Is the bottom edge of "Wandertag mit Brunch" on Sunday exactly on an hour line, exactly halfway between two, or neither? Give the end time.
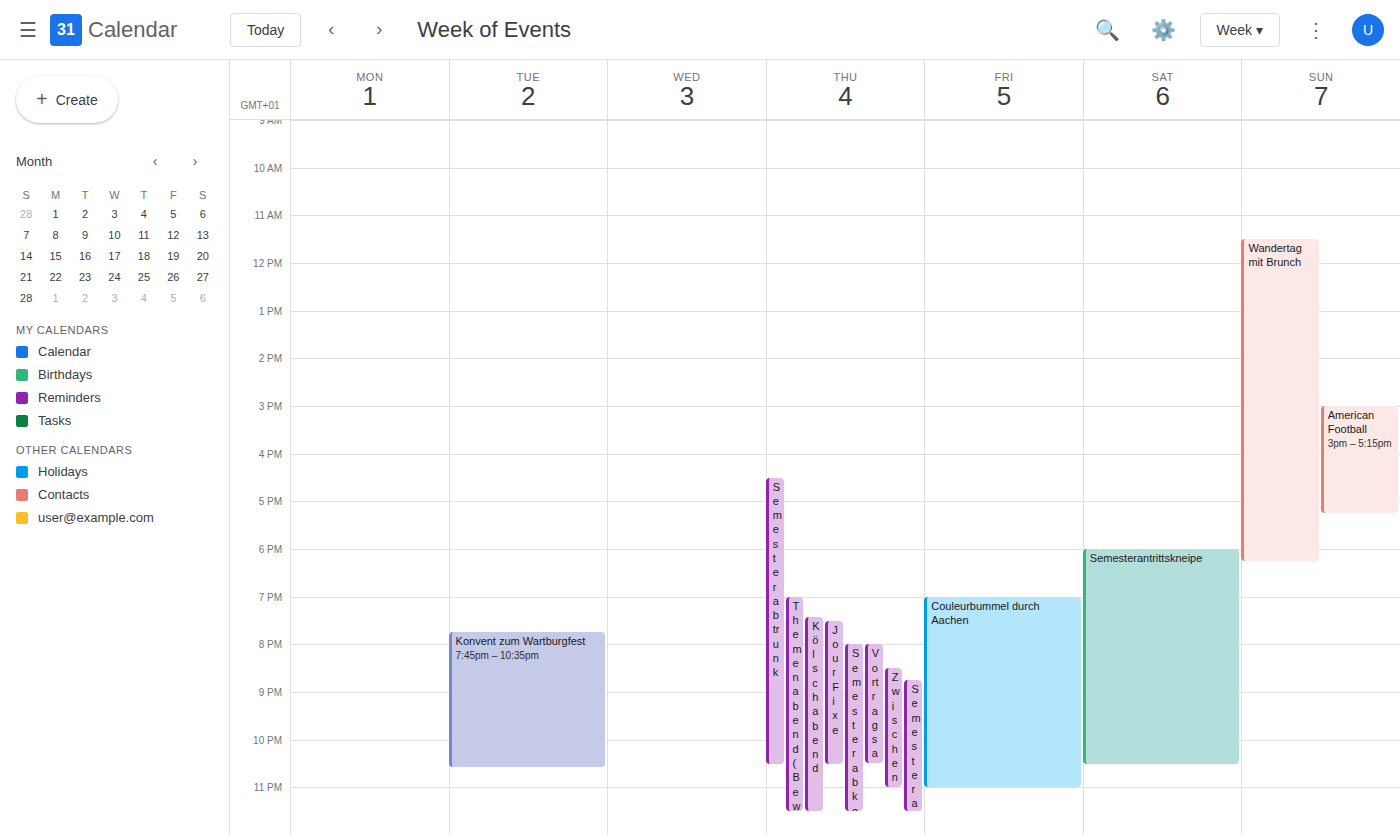
6:15 PM -- neither: a quarter of the way from the 6 PM line to the 7 PM line.